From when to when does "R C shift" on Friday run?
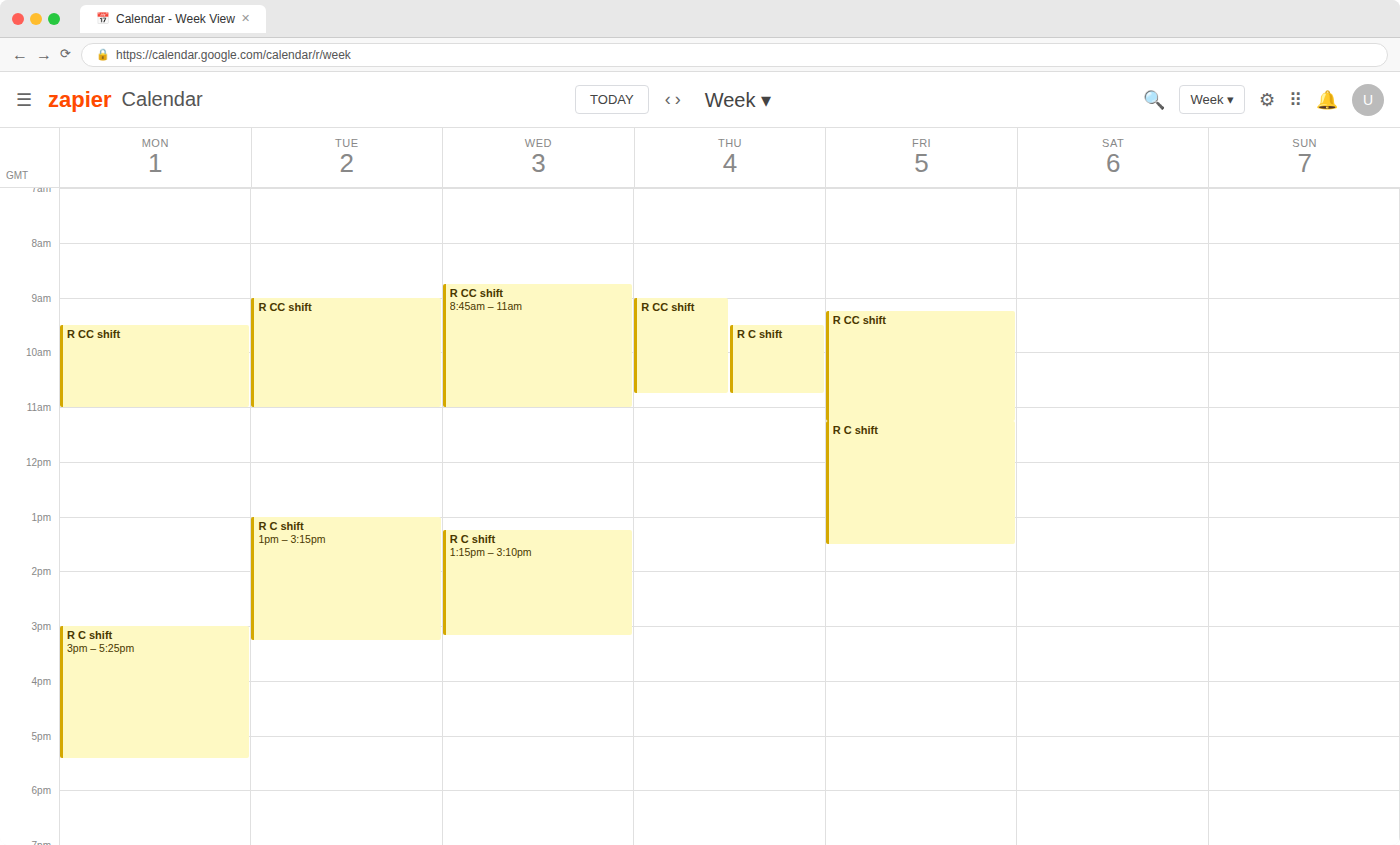
11:15 AM to 1:30 PM